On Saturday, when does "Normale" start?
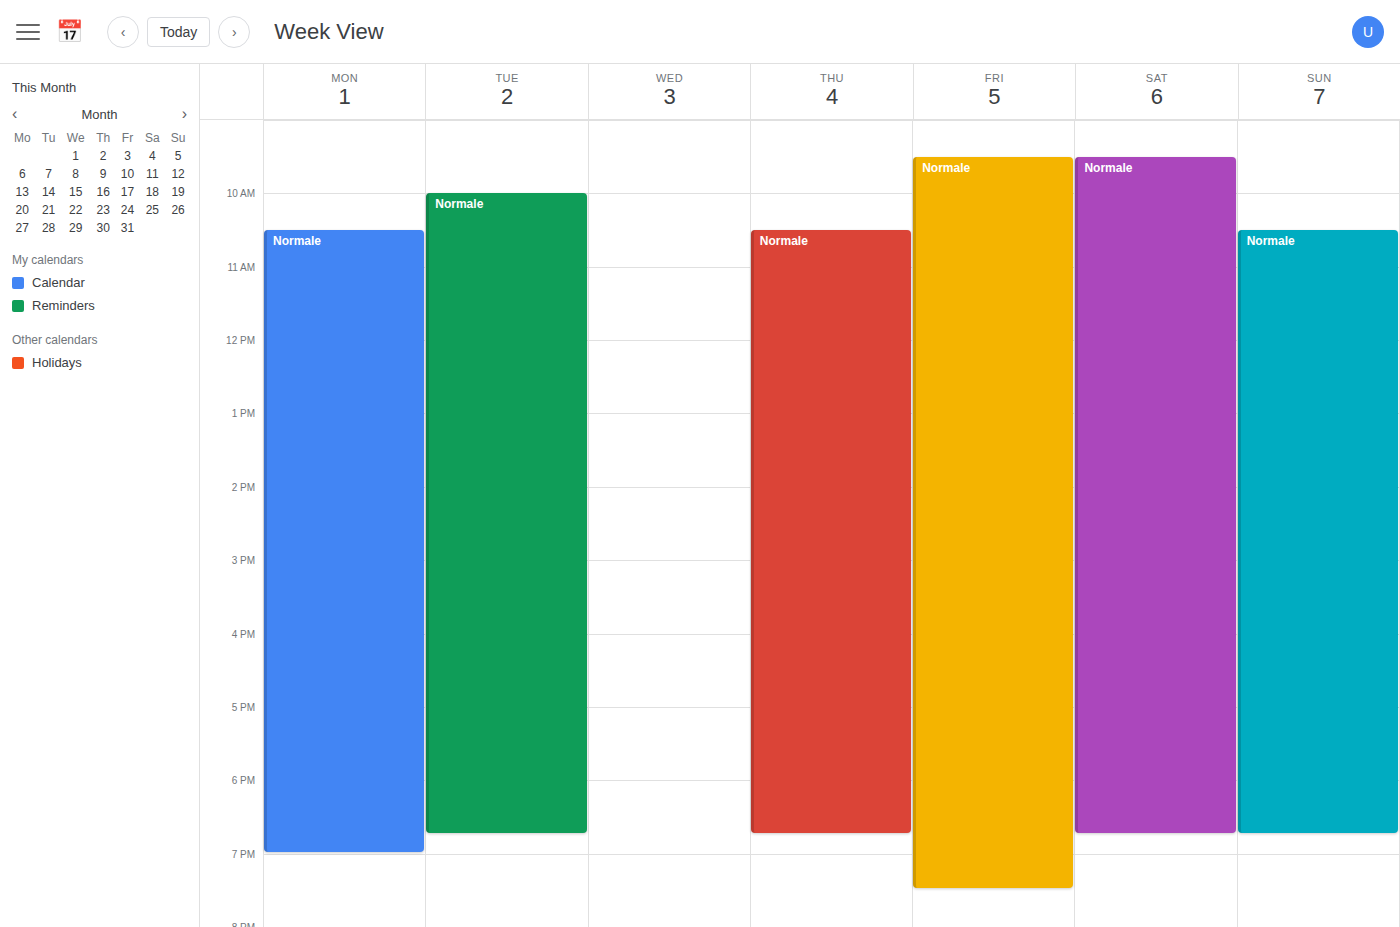
9:30 AM